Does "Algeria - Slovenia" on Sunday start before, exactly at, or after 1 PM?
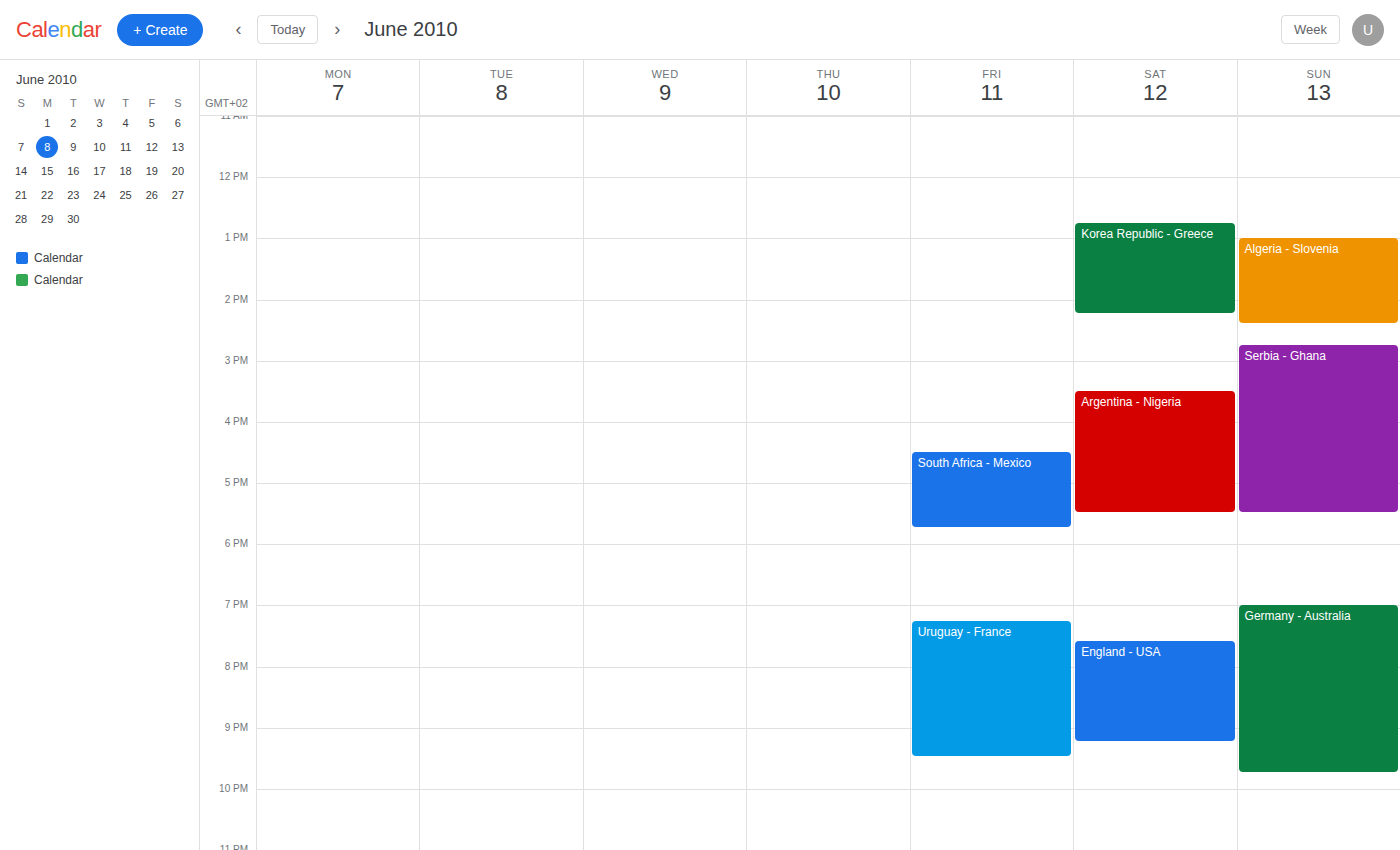
1:00 PM -- exactly at 1 PM, on the 1 PM line.